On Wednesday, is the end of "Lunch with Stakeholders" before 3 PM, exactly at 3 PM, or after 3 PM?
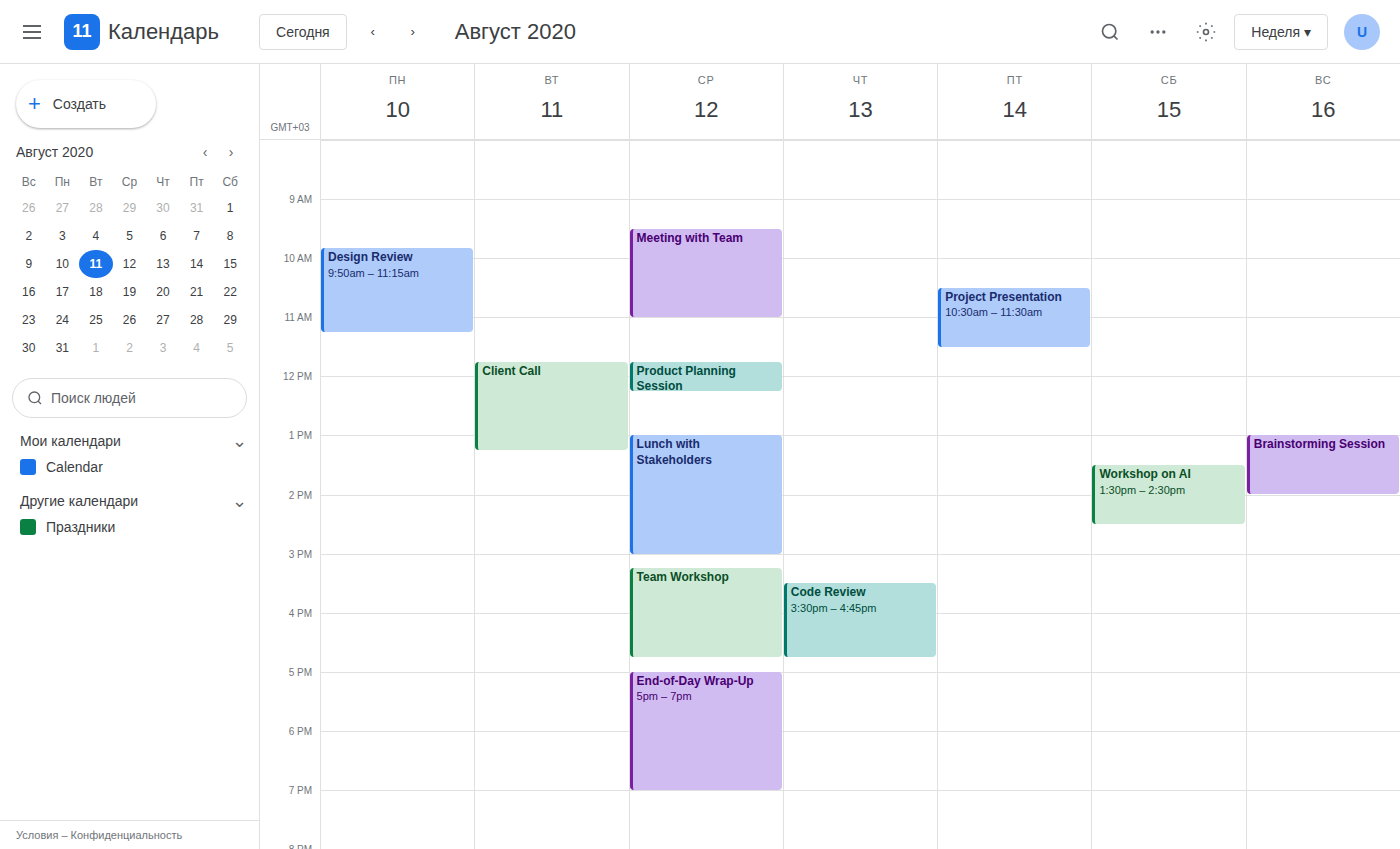
3:00 PM -- exactly at 3 PM, on the 3 PM line.